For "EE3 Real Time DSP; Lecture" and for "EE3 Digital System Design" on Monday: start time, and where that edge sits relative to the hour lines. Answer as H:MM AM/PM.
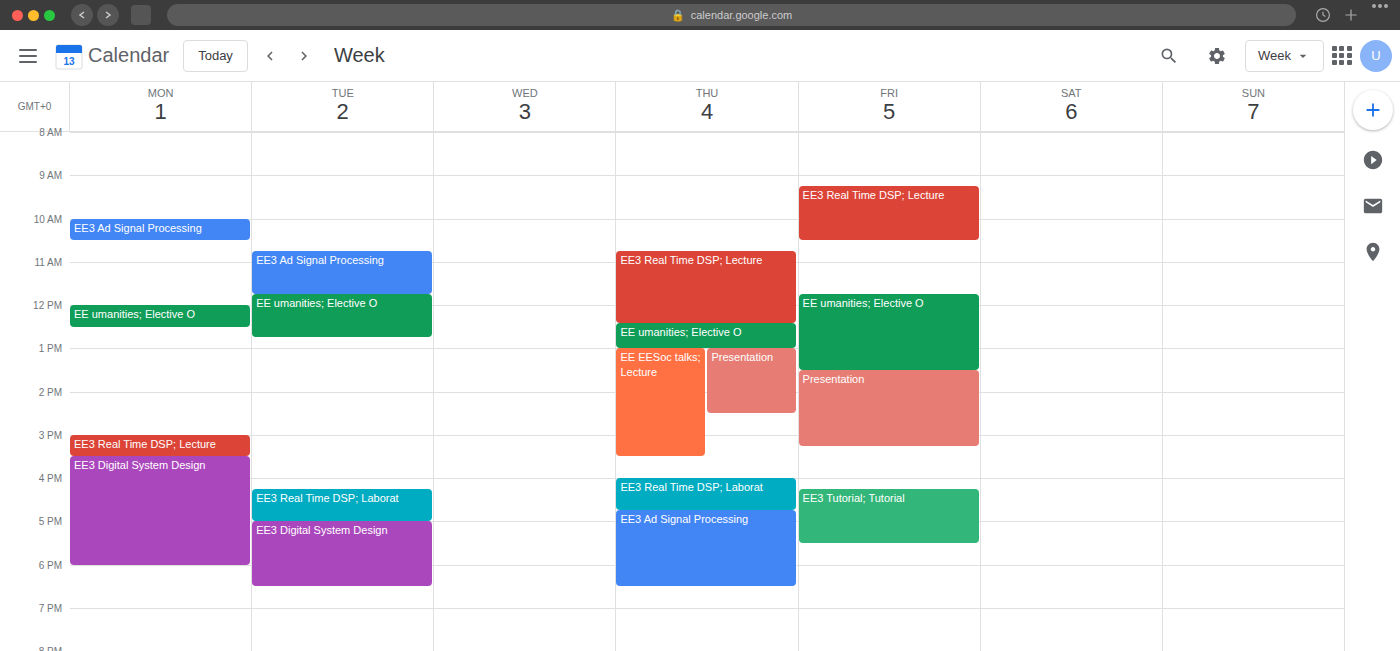
"EE3 Real Time DSP; Lecture": 3:00 PM, exactly on the 3 PM line. "EE3 Digital System Design": 3:30 PM, halfway between the 3 PM and 4 PM lines.